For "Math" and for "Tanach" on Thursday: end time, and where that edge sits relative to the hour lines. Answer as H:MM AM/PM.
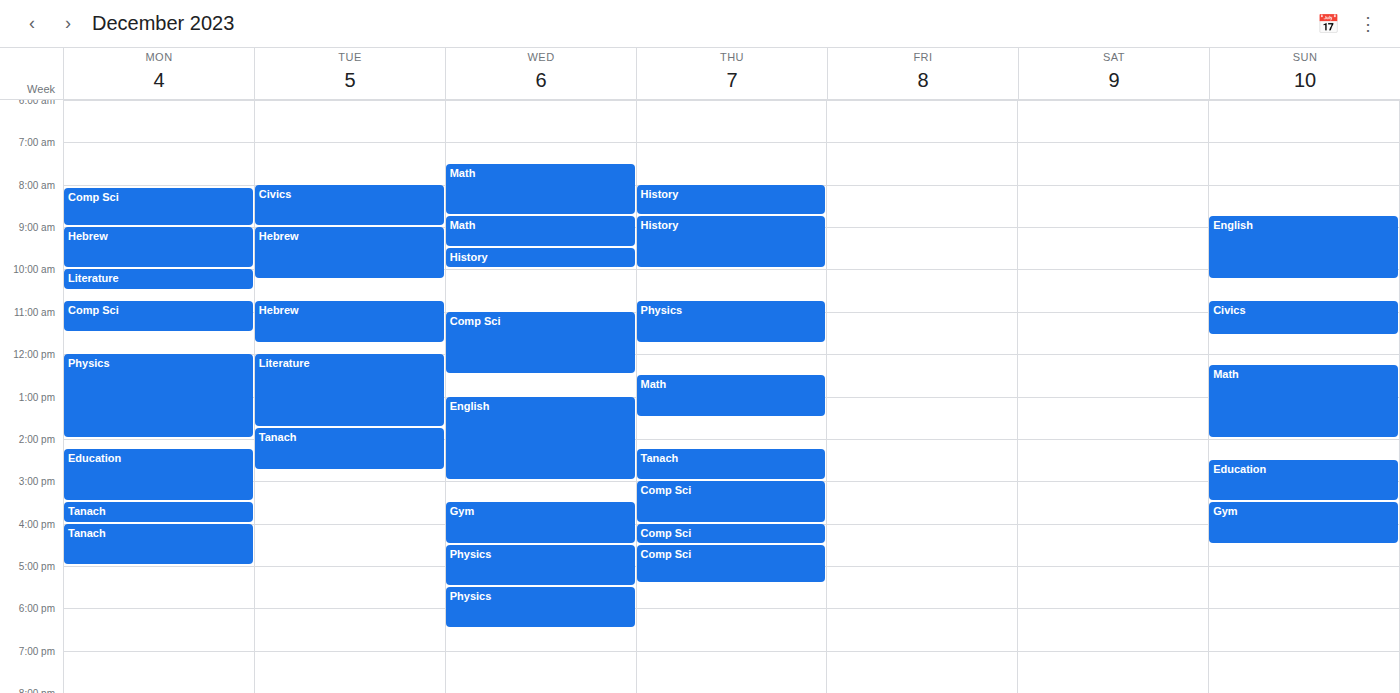
"Math": 1:30 PM, halfway between the 1 PM and 2 PM lines. "Tanach": 3:00 PM, exactly on the 3 PM line.